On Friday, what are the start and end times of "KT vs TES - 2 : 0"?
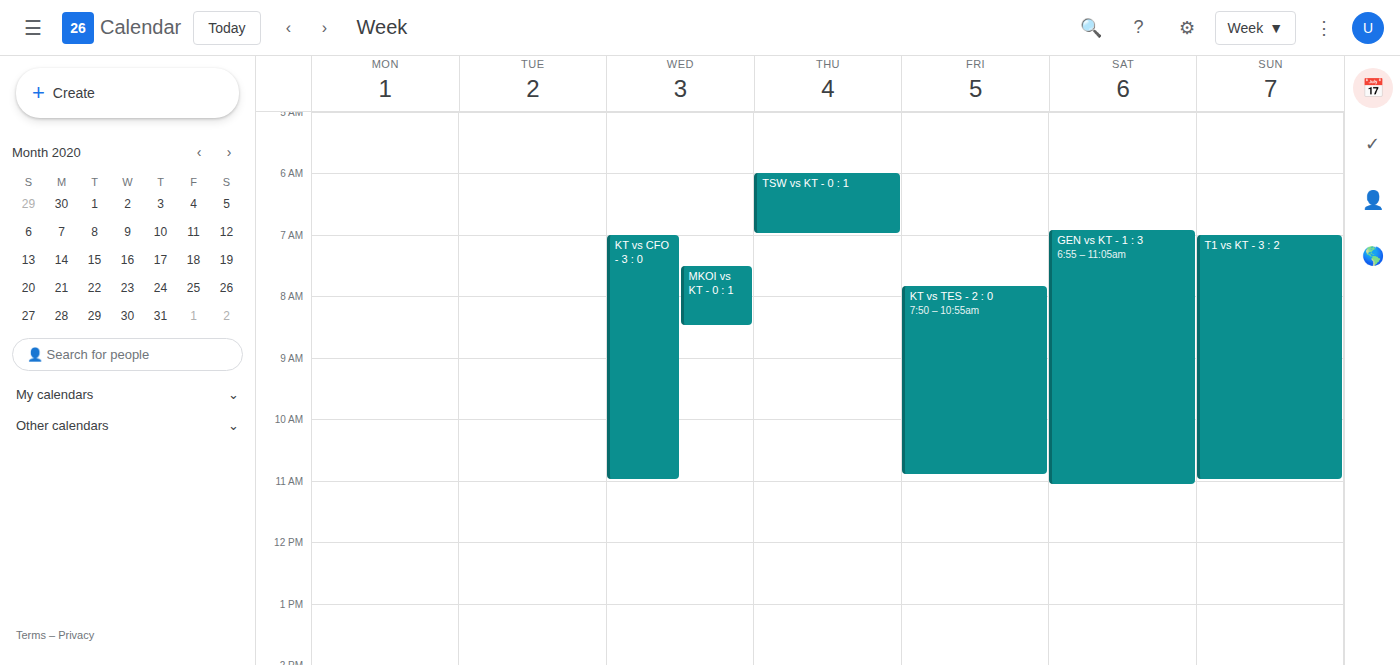
7:50 AM to 10:55 AM